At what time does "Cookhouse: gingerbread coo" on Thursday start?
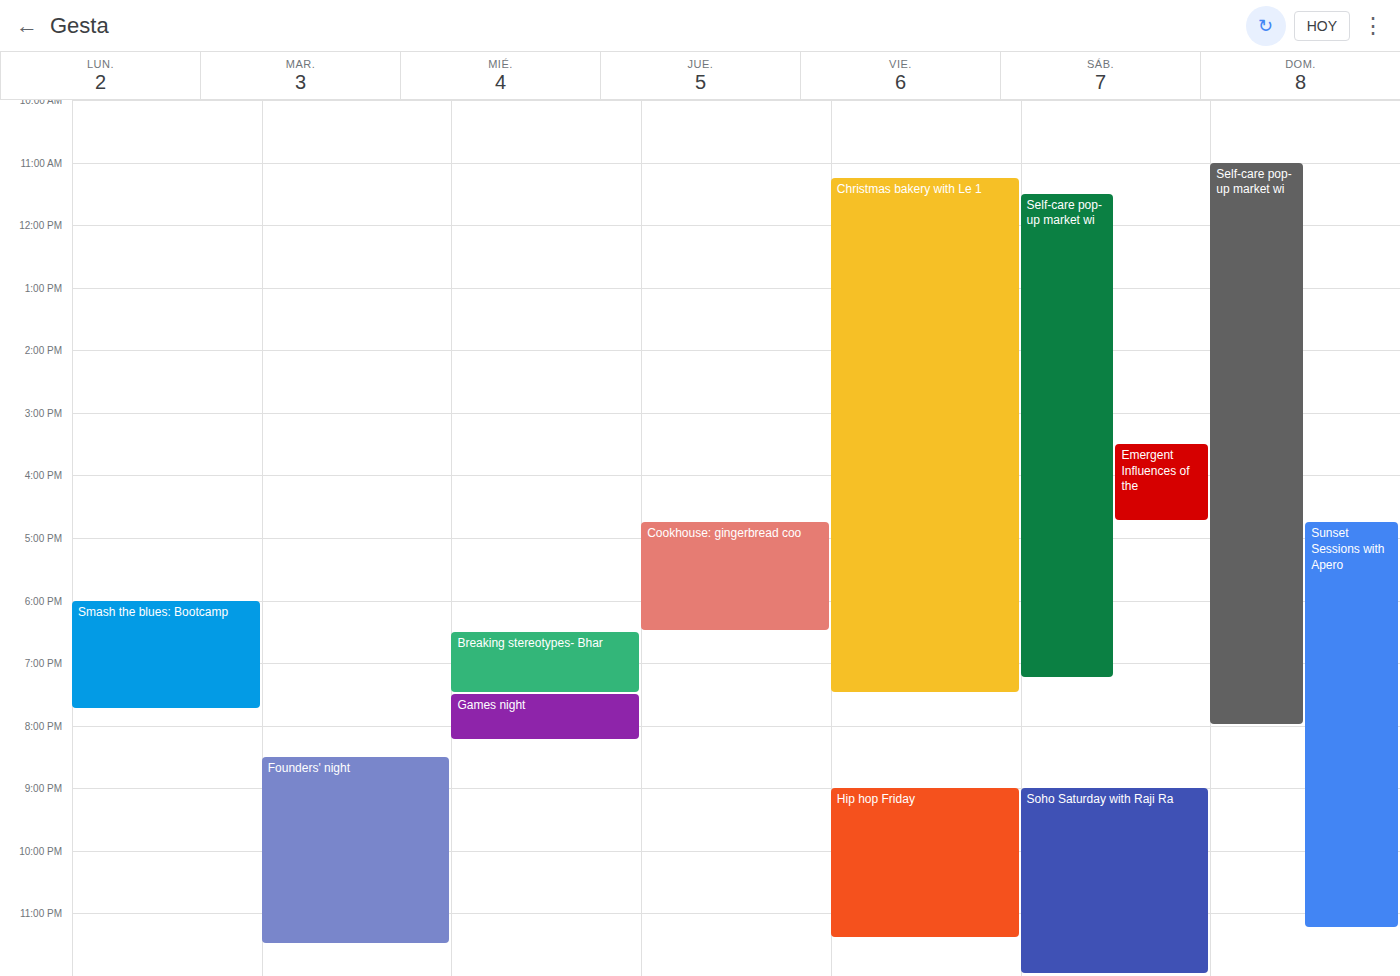
4:45 PM